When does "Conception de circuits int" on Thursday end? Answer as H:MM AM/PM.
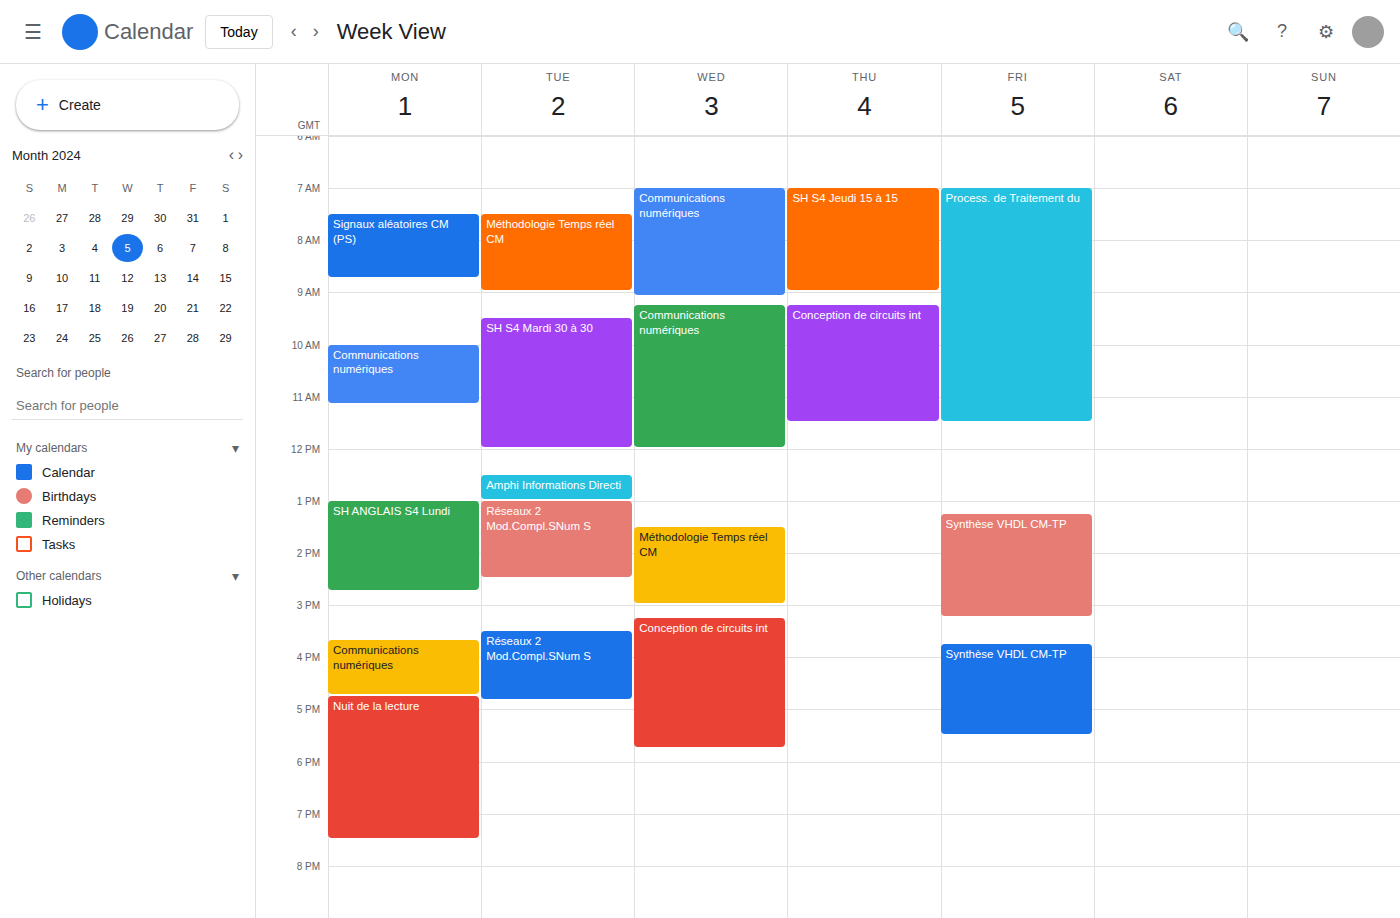
11:30 AM